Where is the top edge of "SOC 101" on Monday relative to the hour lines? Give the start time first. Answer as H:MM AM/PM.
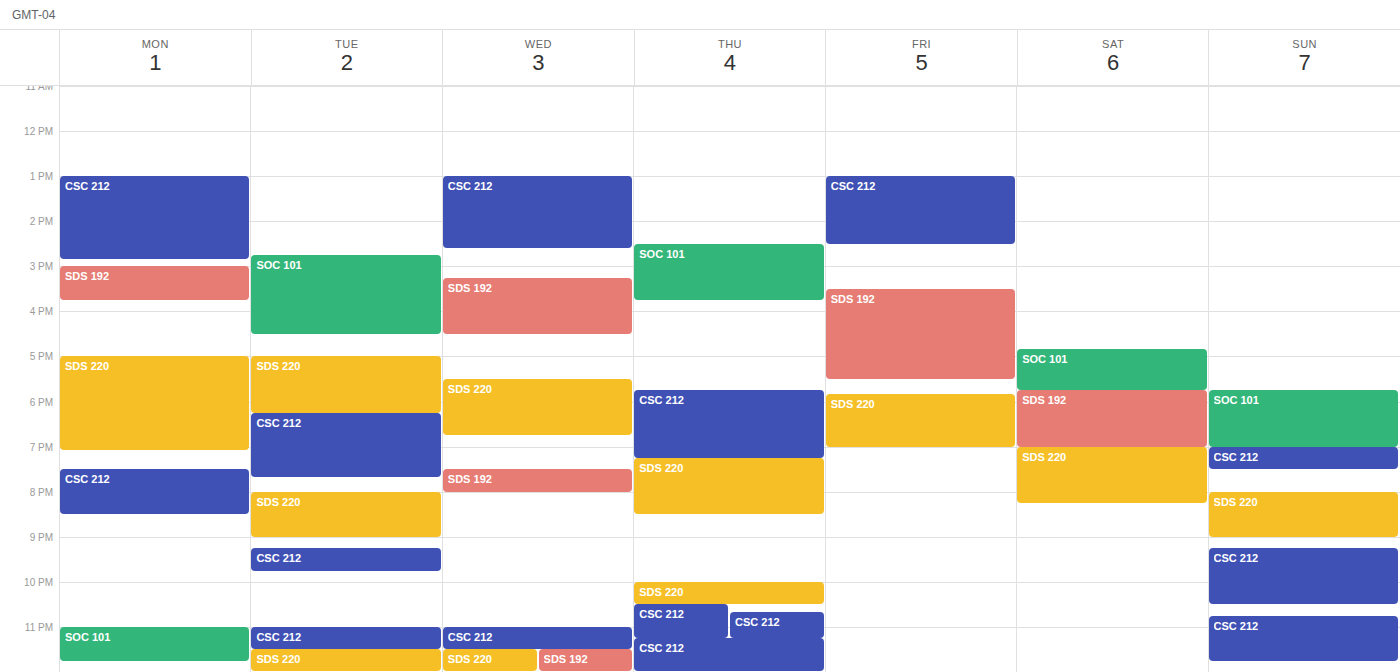
11:00 PM -- exactly on the 11 PM line.